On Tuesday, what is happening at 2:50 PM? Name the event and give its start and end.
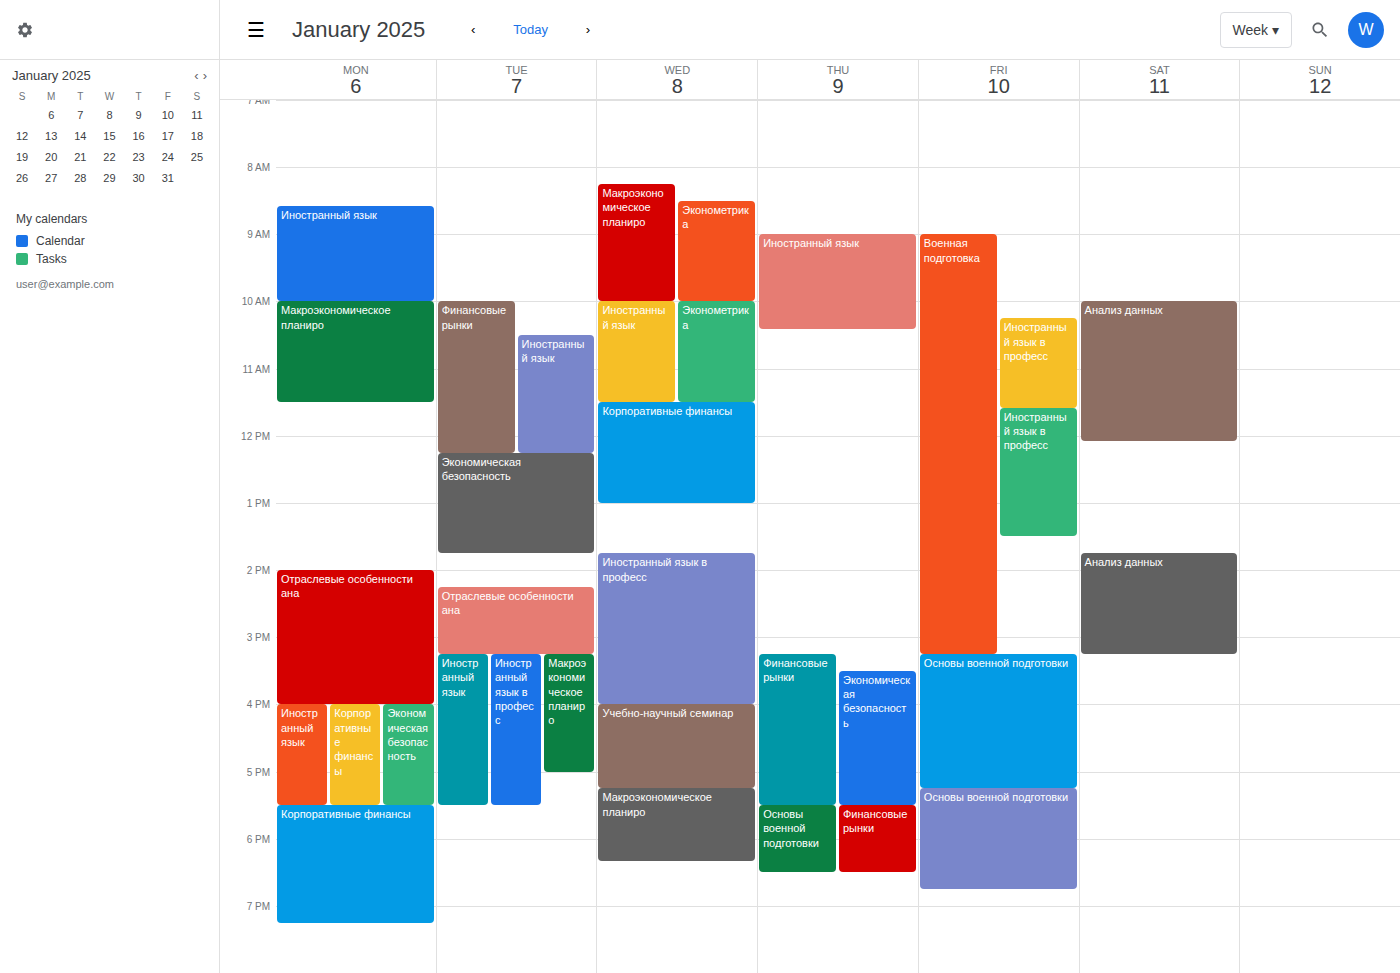
"Отраслевые особенности ана", 2:15 PM to 3:15 PM